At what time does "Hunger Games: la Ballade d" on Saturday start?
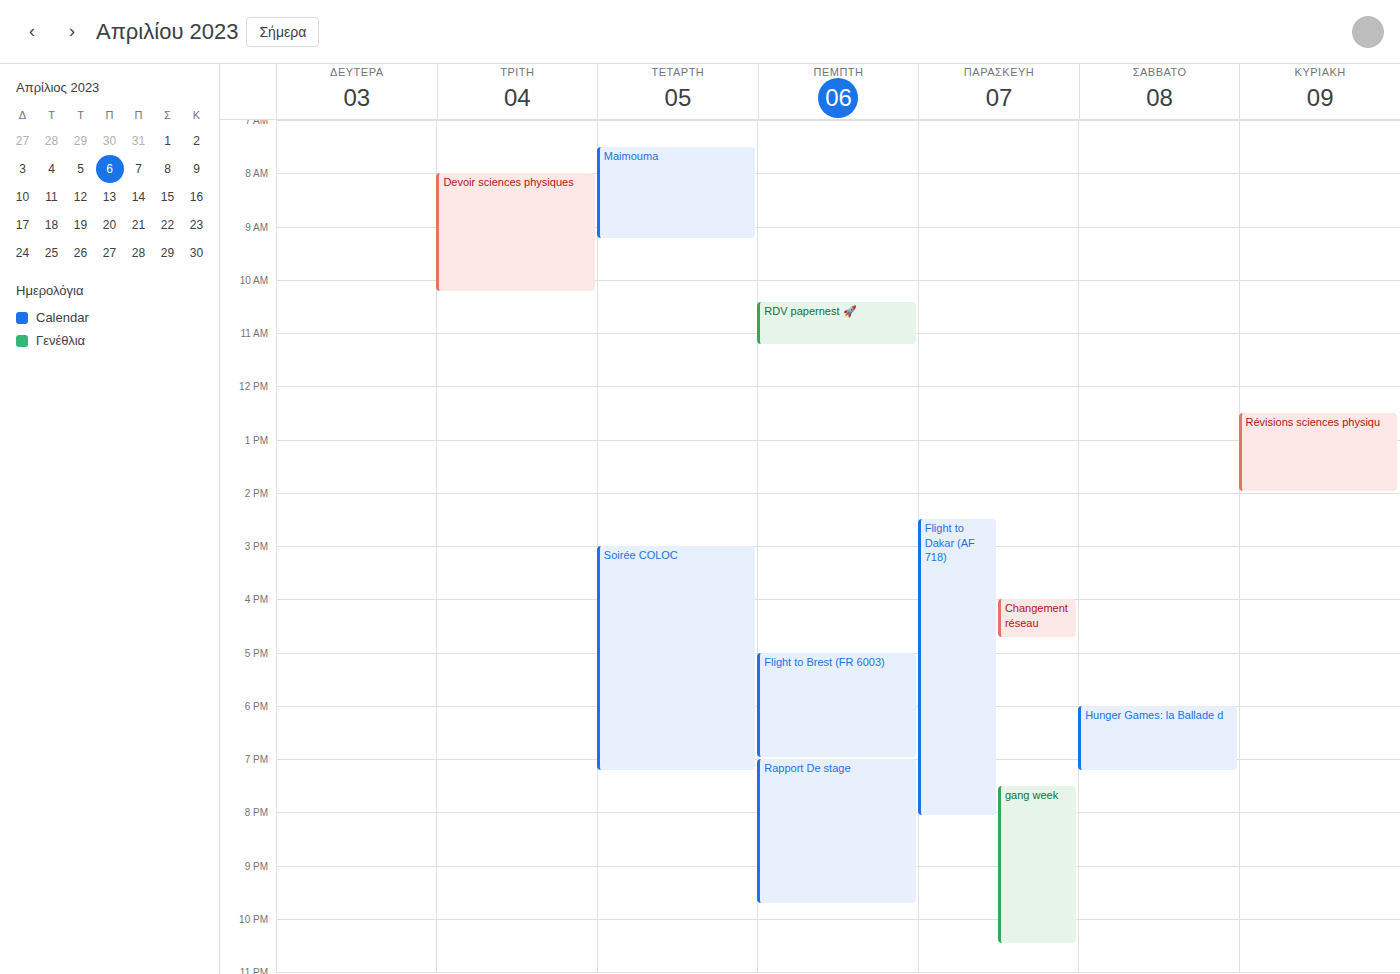
6:00 PM